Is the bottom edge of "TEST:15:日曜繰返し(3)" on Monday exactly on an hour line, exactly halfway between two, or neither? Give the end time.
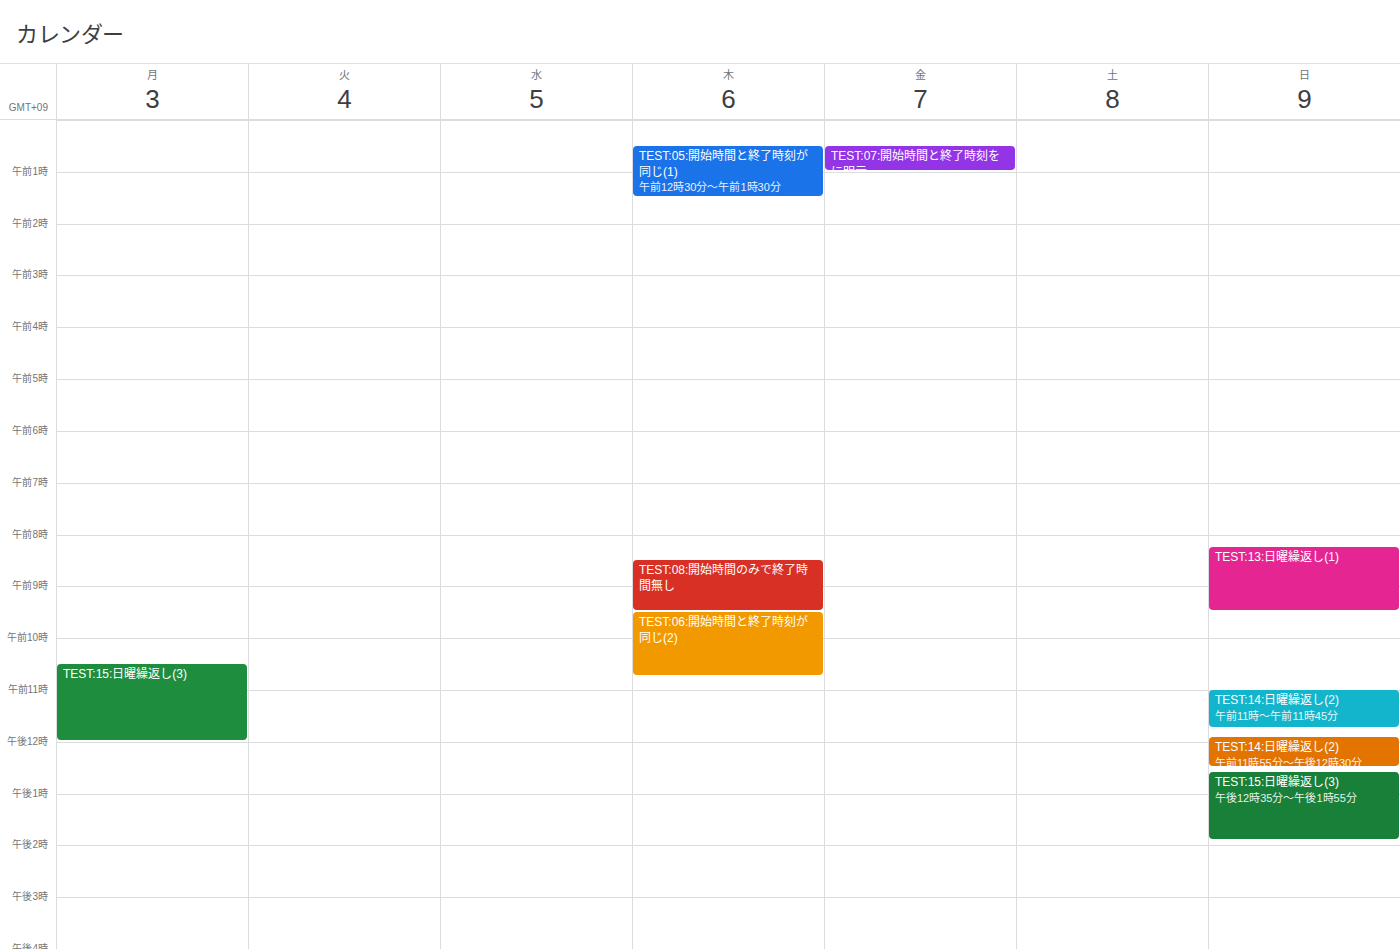
12:00 PM -- exactly on the 12 PM line.